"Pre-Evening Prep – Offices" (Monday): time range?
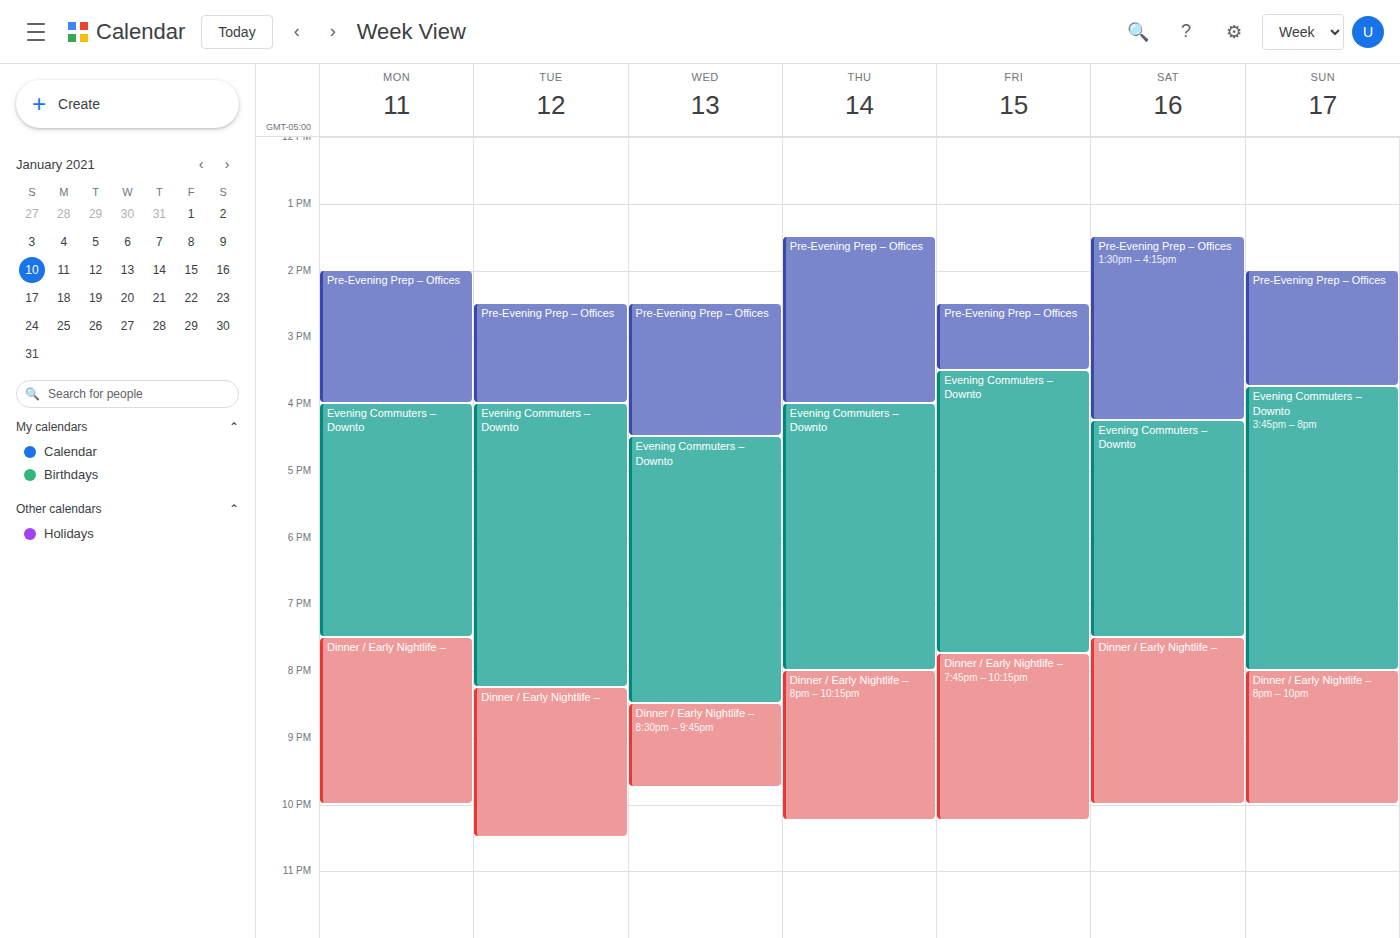
14:00 to 16:00